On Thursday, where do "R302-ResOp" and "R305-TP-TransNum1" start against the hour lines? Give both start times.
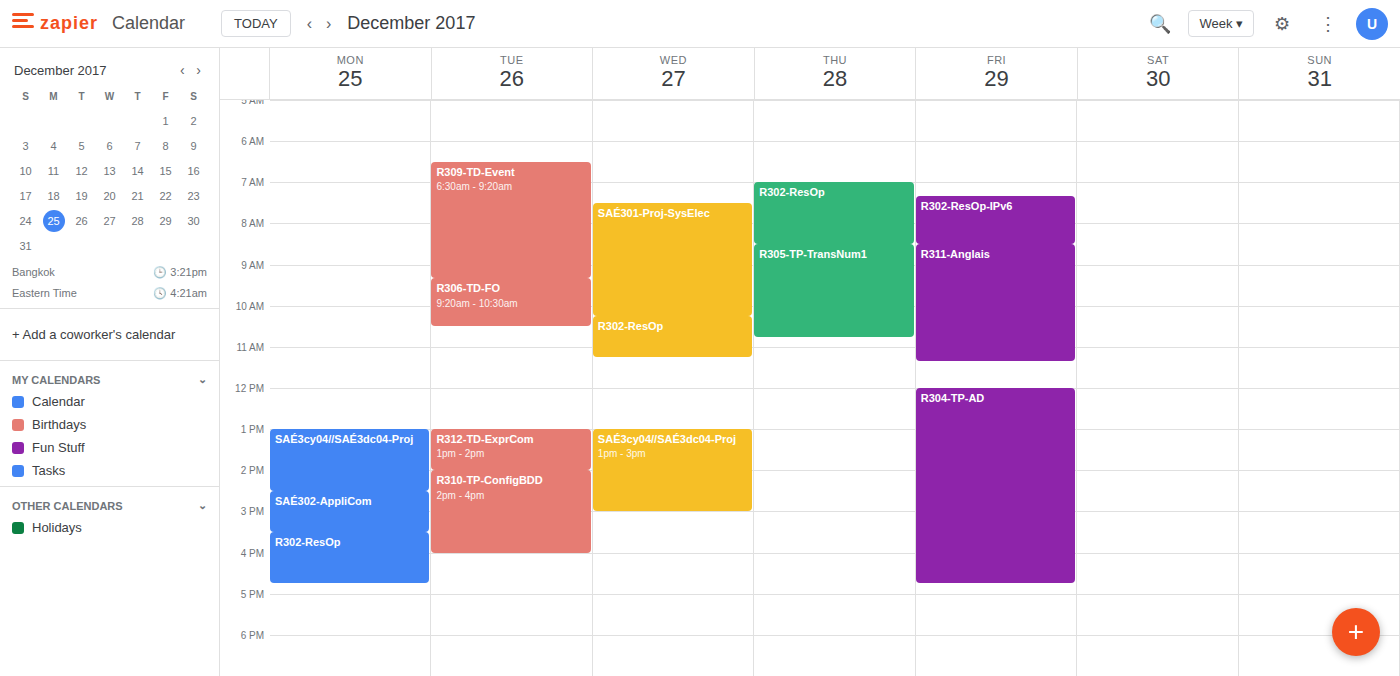
"R302-ResOp": 7:00 AM, exactly on the 7 AM line. "R305-TP-TransNum1": 8:30 AM, halfway between the 8 AM and 9 AM lines.